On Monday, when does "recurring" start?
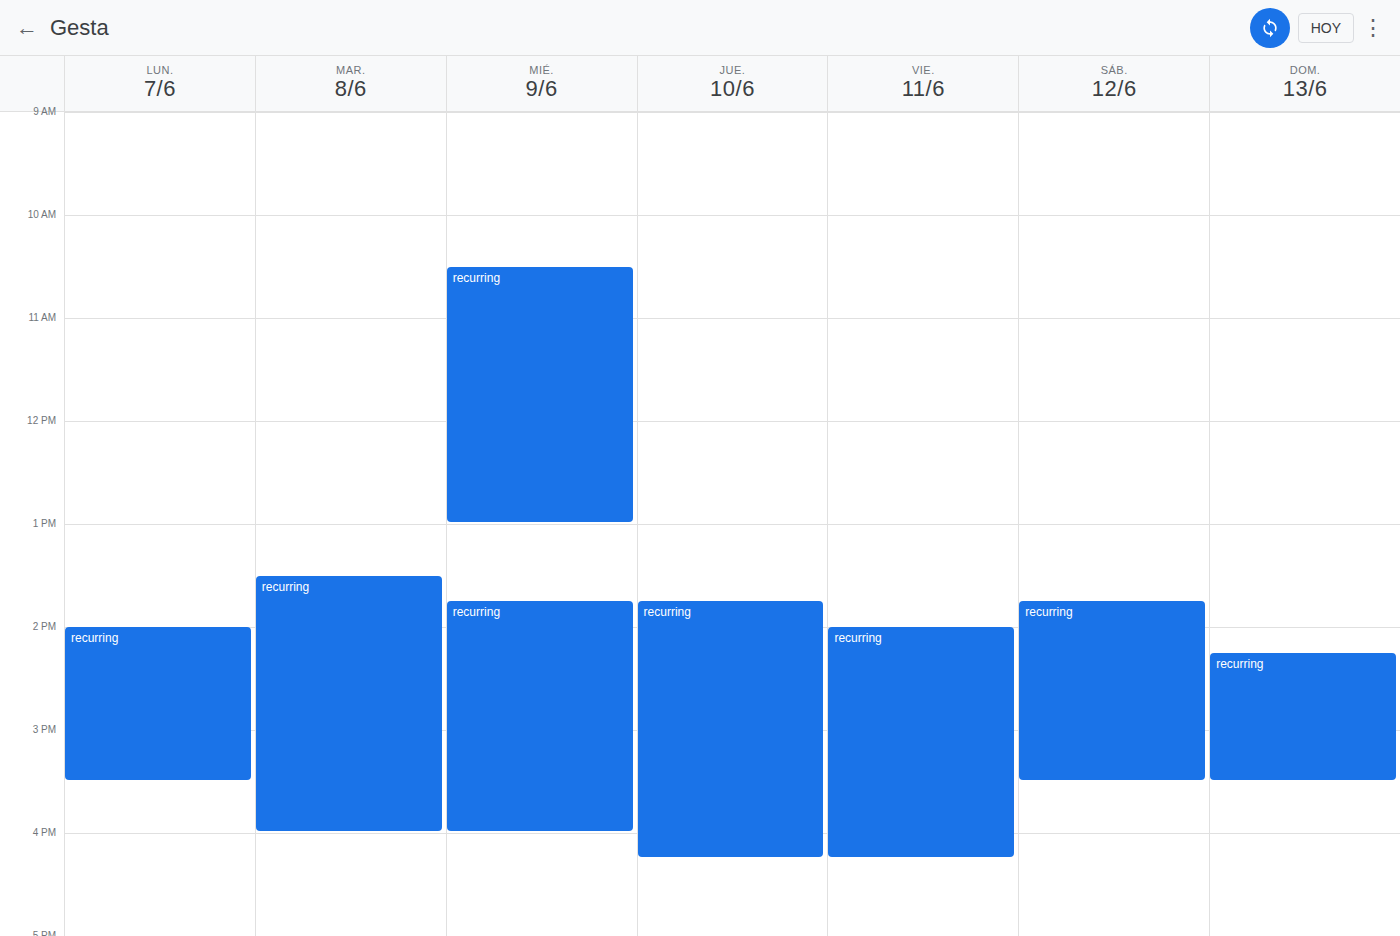
2:00 PM